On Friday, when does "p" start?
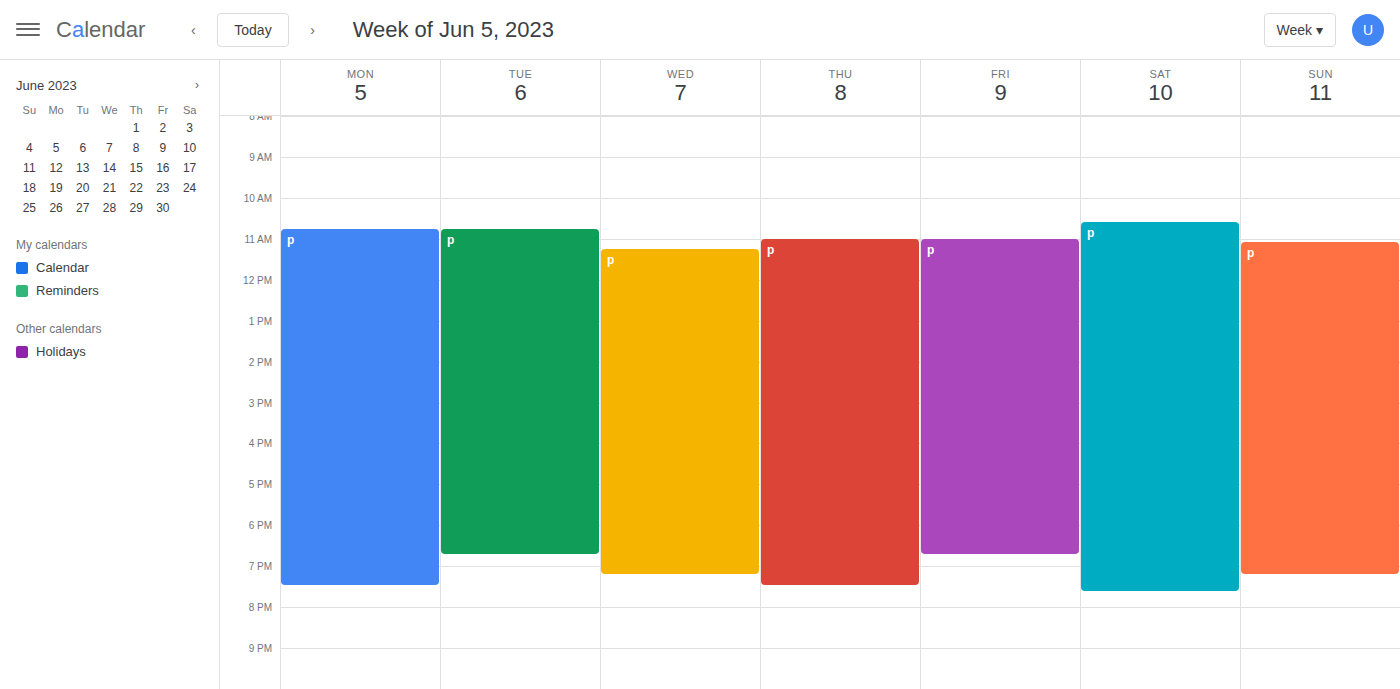
11:00 AM